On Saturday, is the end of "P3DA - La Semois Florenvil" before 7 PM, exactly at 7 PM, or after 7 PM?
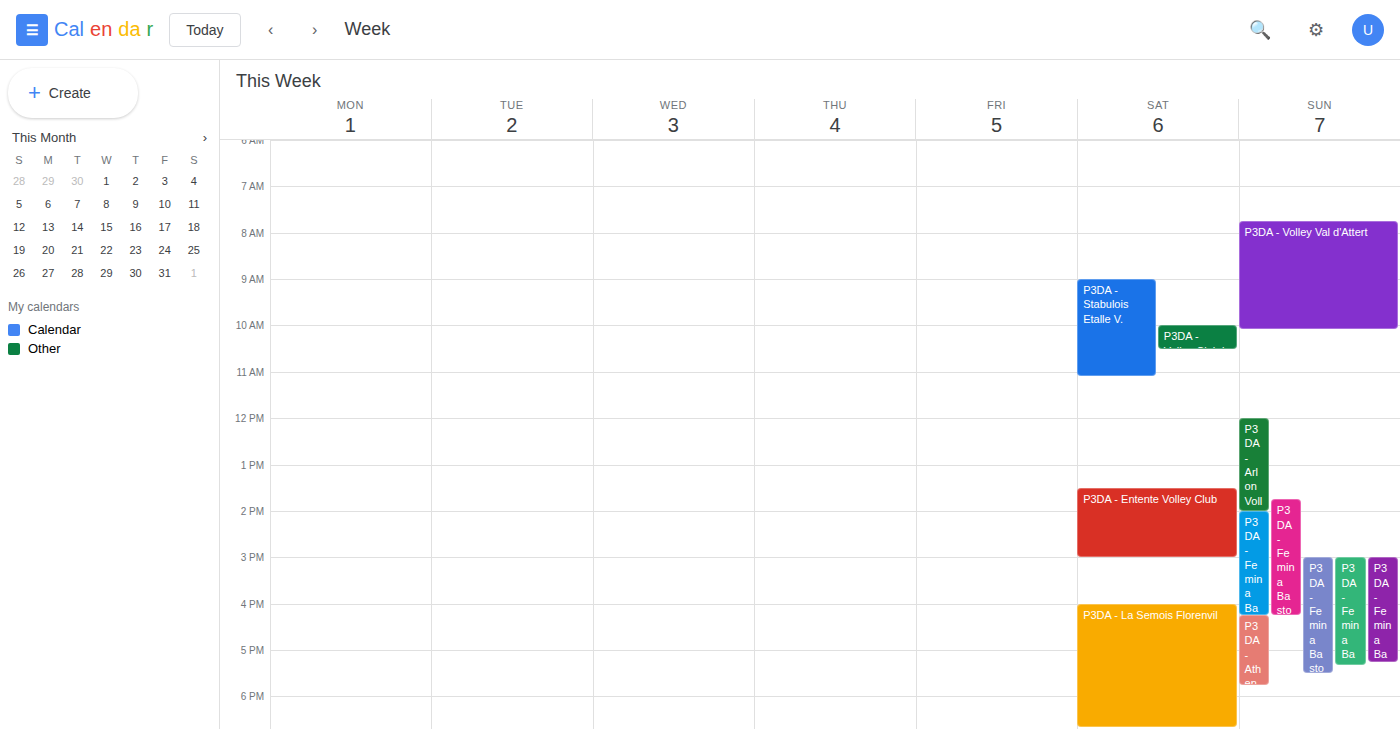
6:40 PM -- before 7 PM, 20 minutes above the 7 PM line.